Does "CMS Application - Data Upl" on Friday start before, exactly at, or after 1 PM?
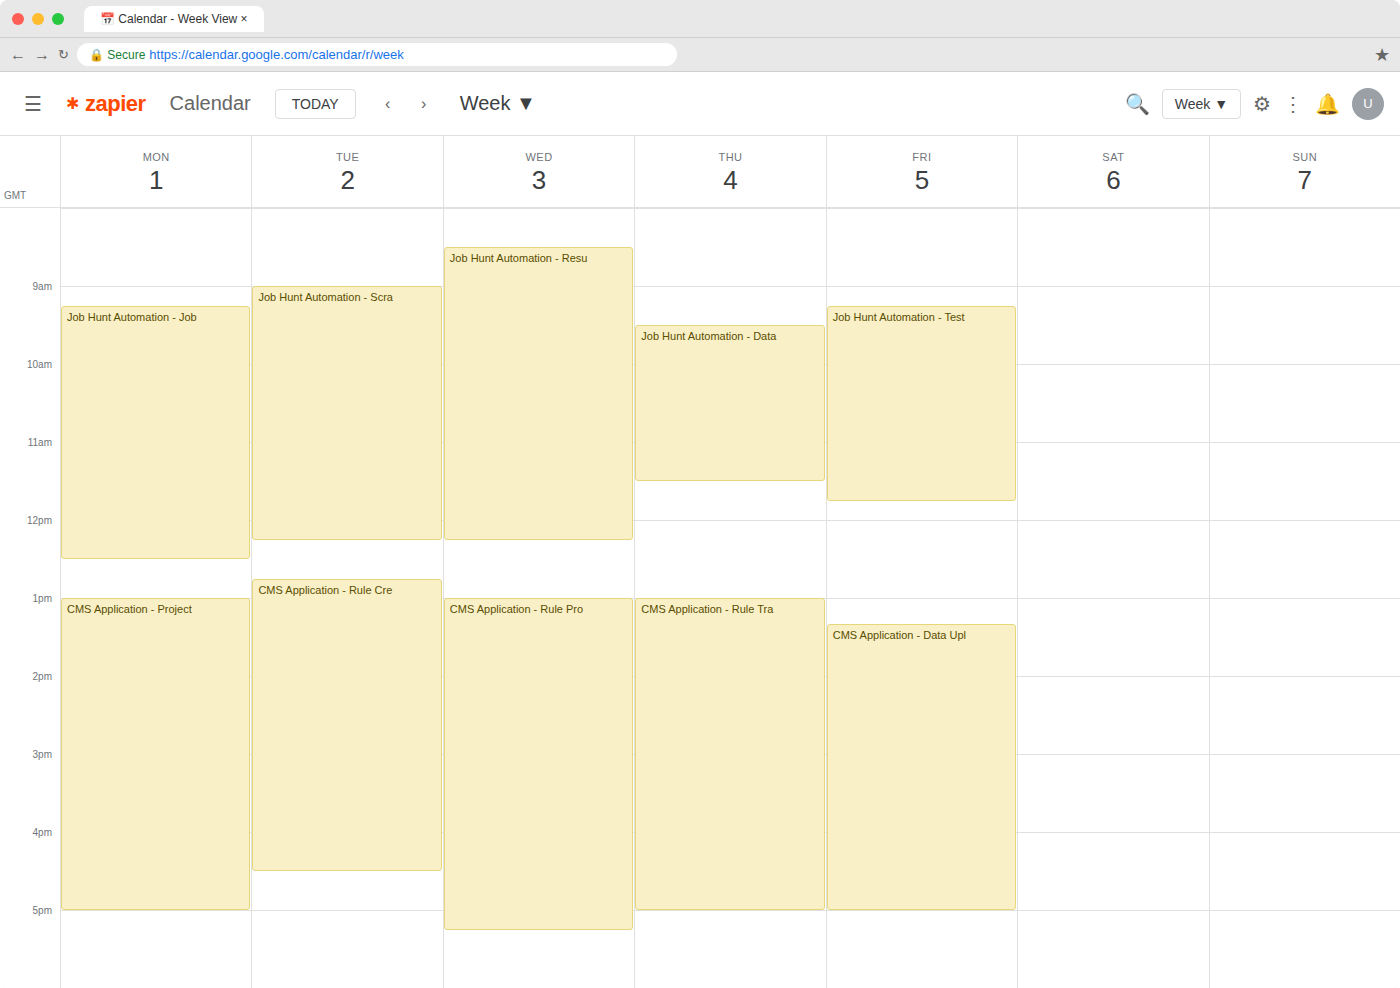
1:20 PM -- after 1 PM, 20 minutes below the 1 PM line.